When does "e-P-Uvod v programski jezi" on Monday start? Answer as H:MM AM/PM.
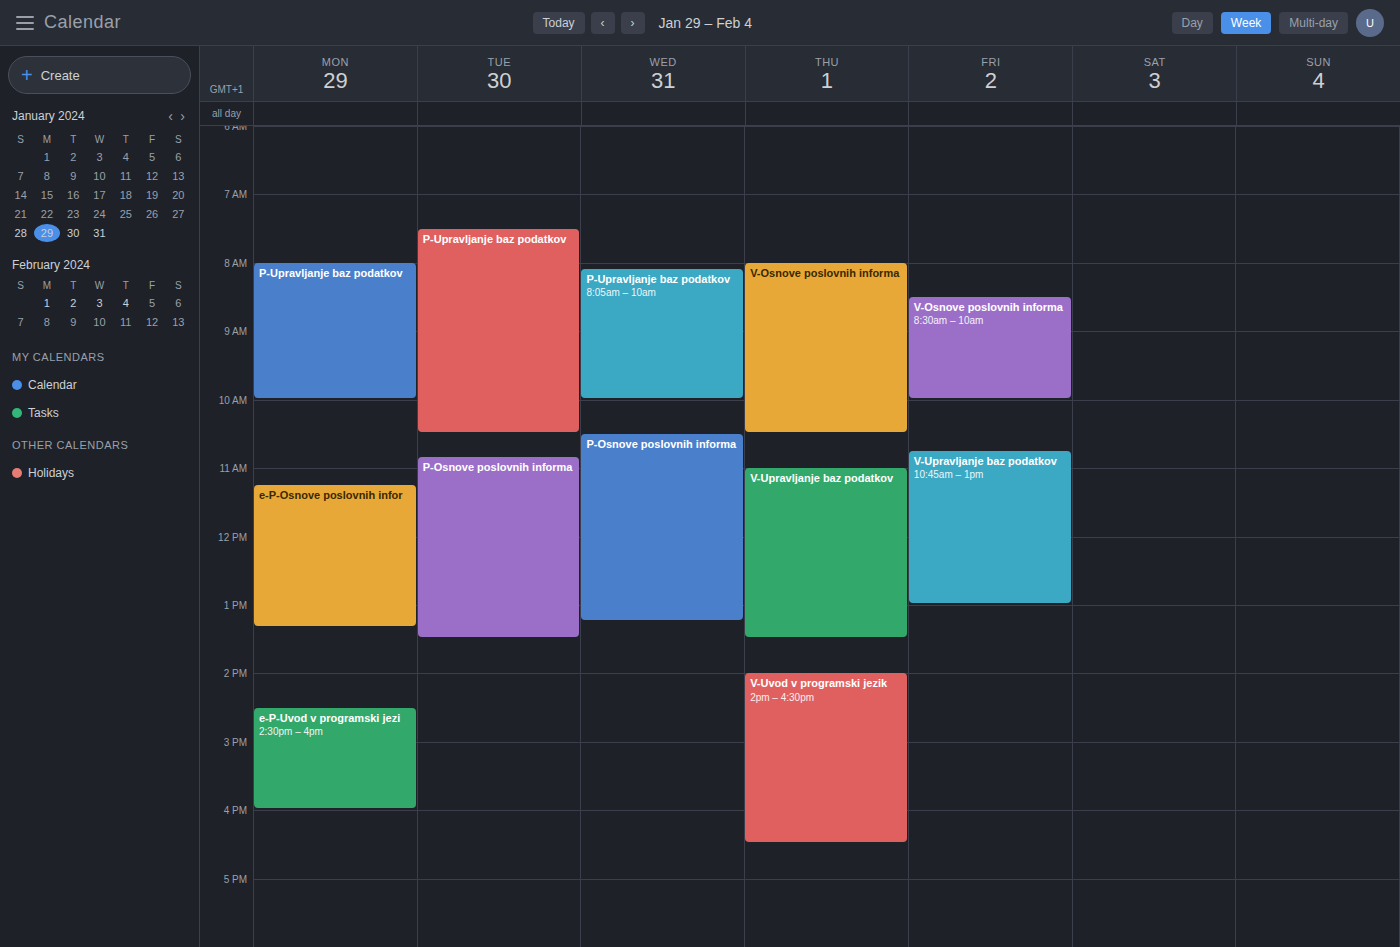
2:30 PM